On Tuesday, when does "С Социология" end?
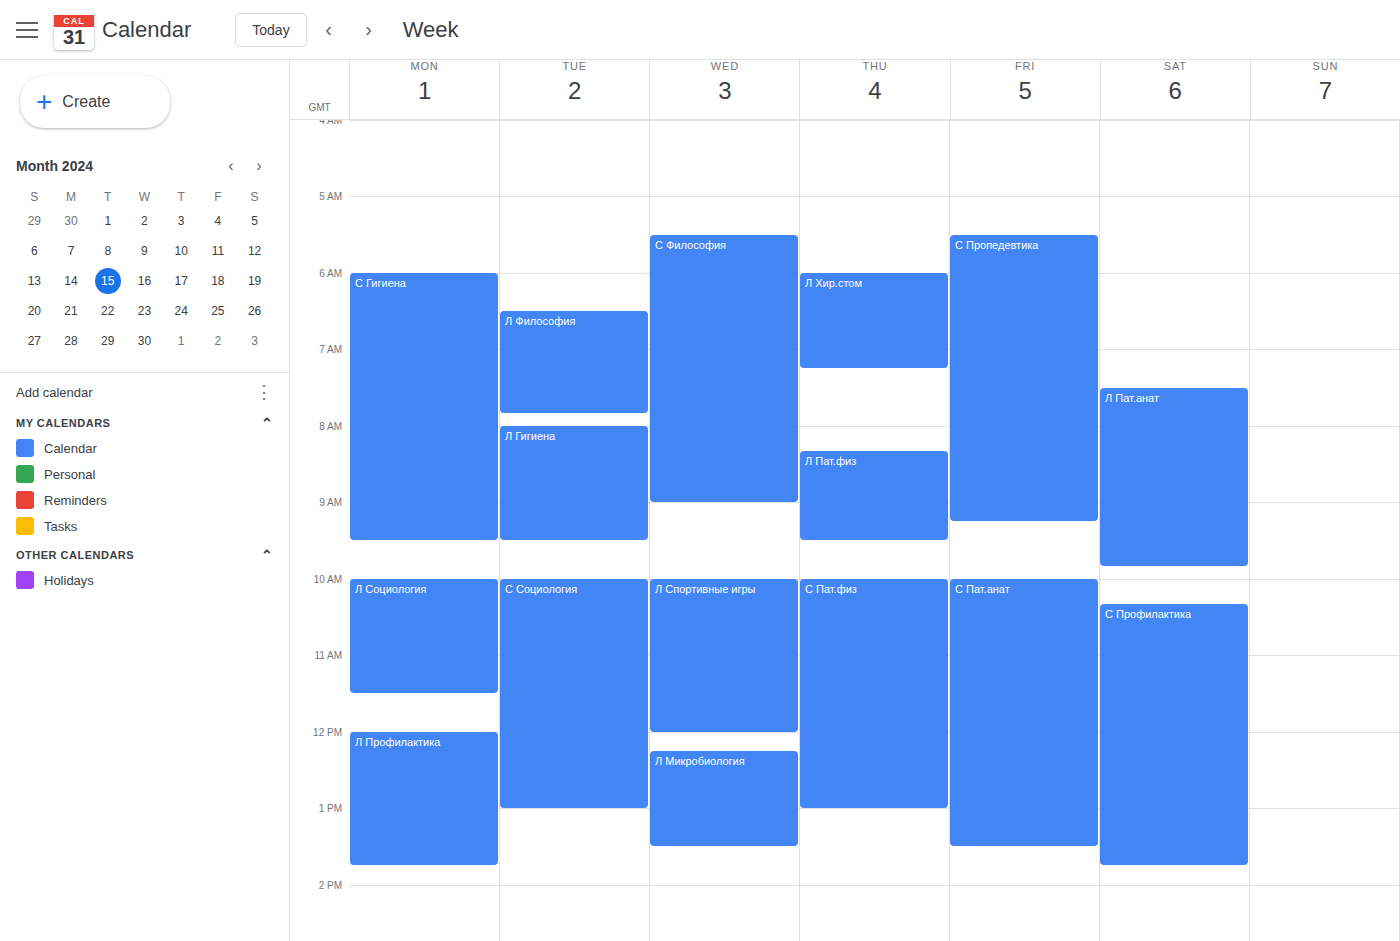
1:00 PM